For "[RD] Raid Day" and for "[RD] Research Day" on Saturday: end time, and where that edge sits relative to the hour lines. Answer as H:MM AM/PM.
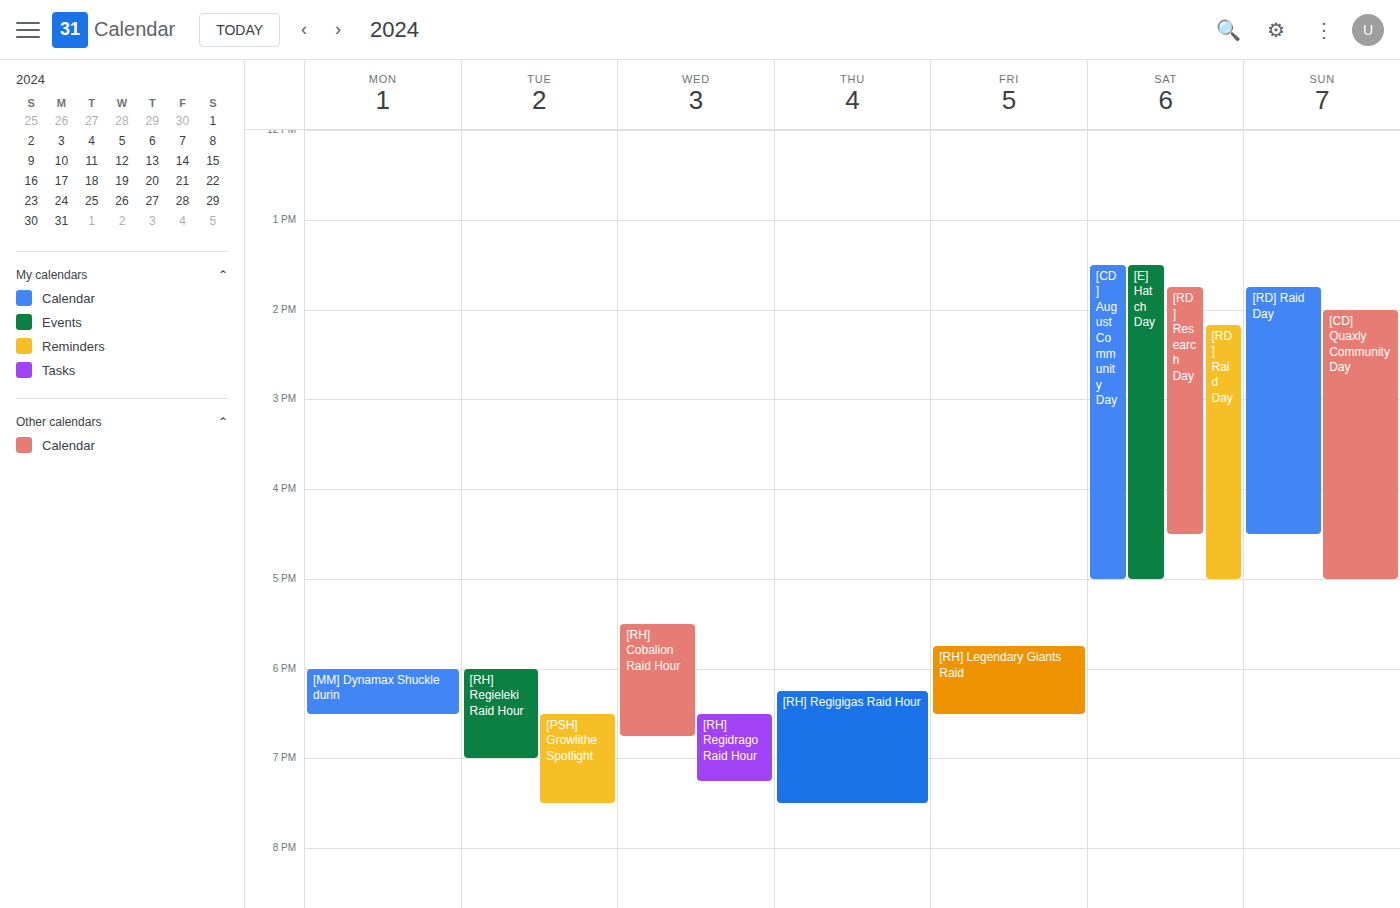
"[RD] Raid Day": 5:00 PM, exactly on the 5 PM line. "[RD] Research Day": 4:30 PM, halfway between the 4 PM and 5 PM lines.